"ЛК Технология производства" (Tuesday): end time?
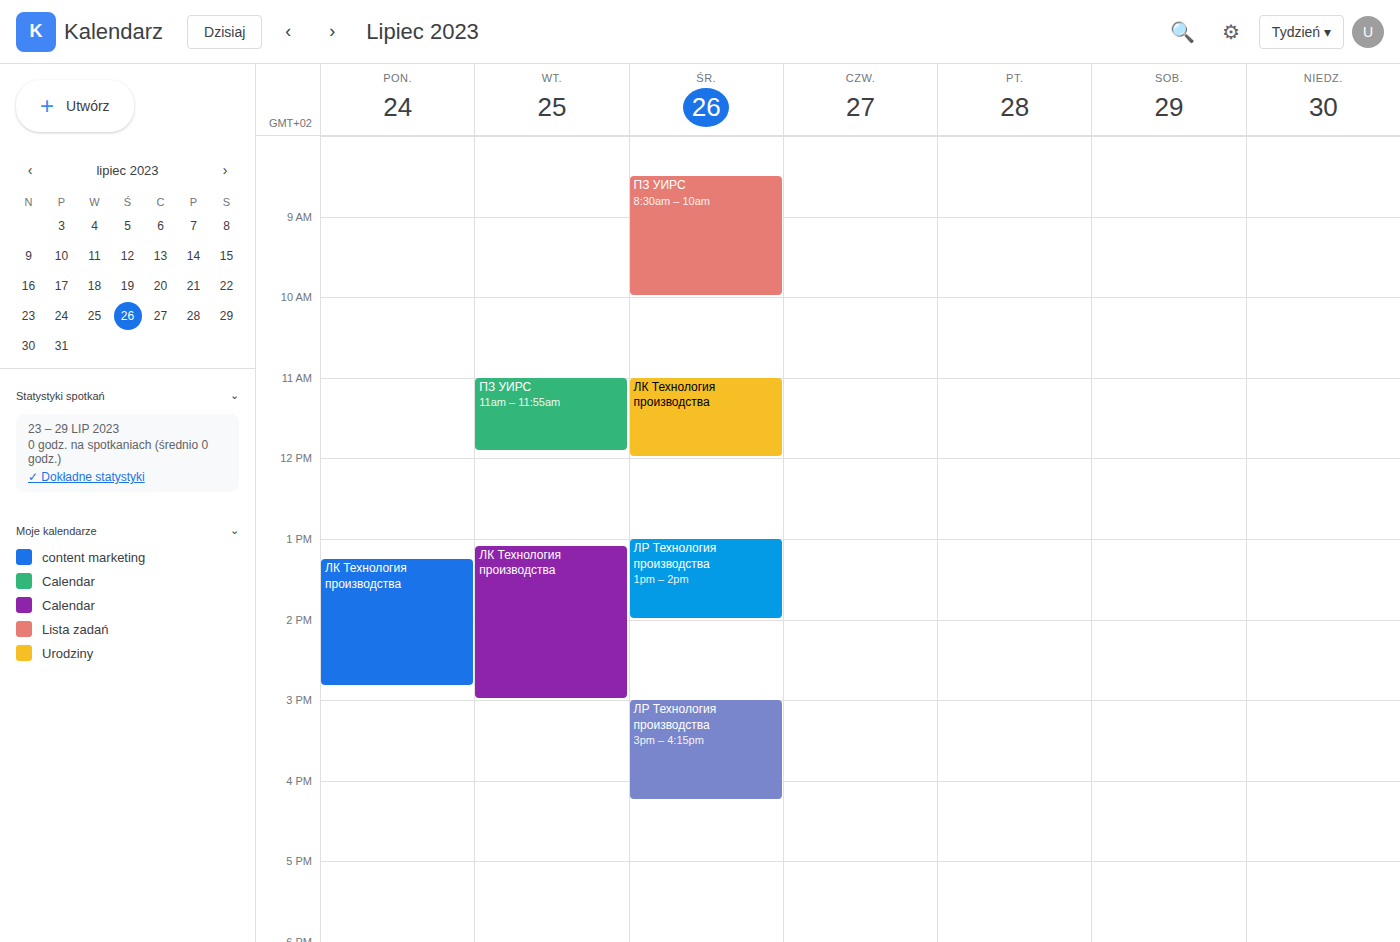
3:00 PM